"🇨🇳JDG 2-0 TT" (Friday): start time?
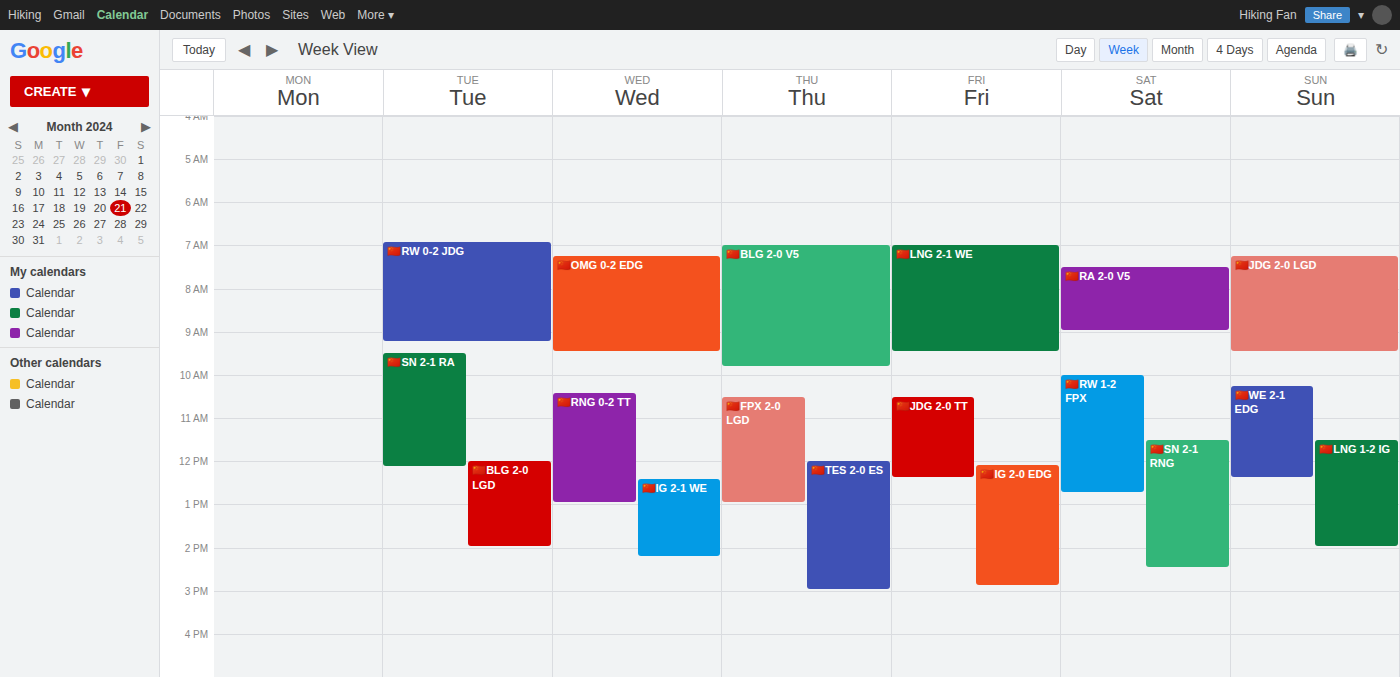
10:30 AM